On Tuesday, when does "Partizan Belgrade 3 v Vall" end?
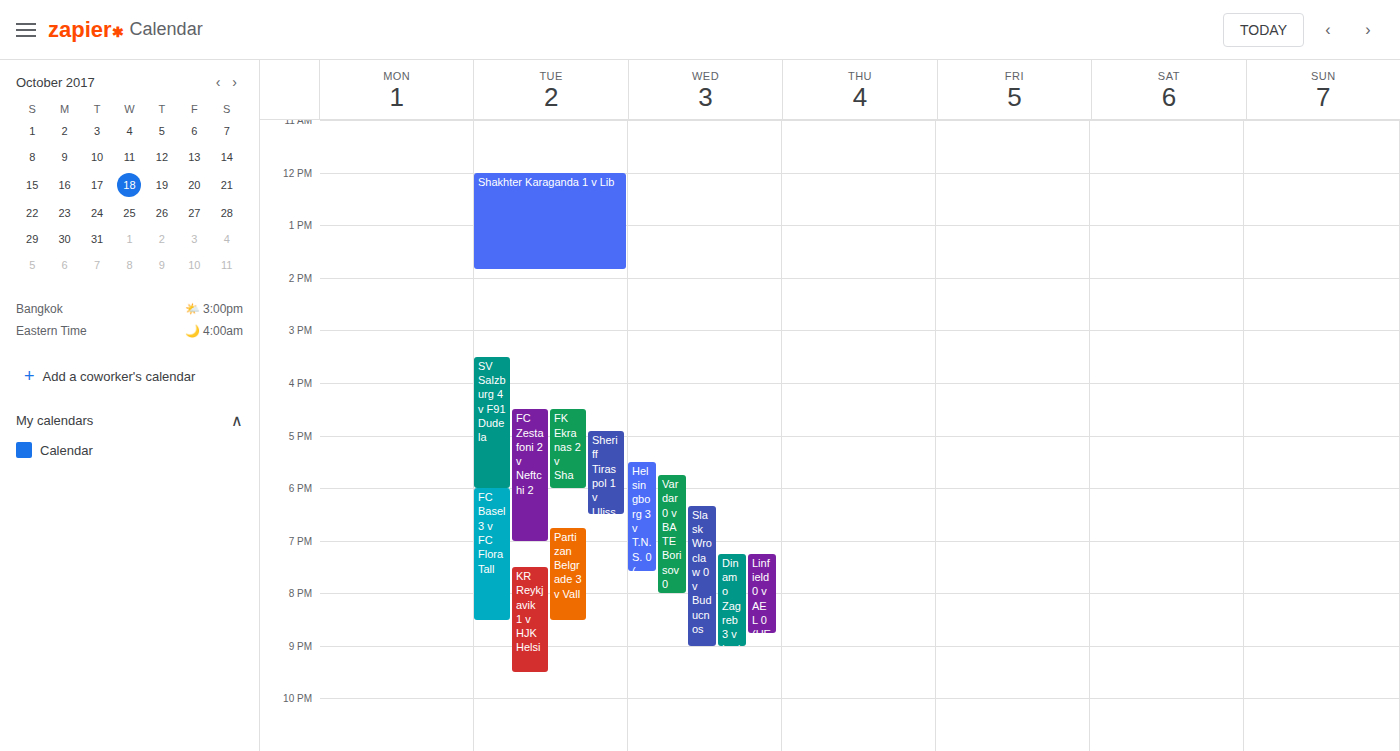
8:30 PM